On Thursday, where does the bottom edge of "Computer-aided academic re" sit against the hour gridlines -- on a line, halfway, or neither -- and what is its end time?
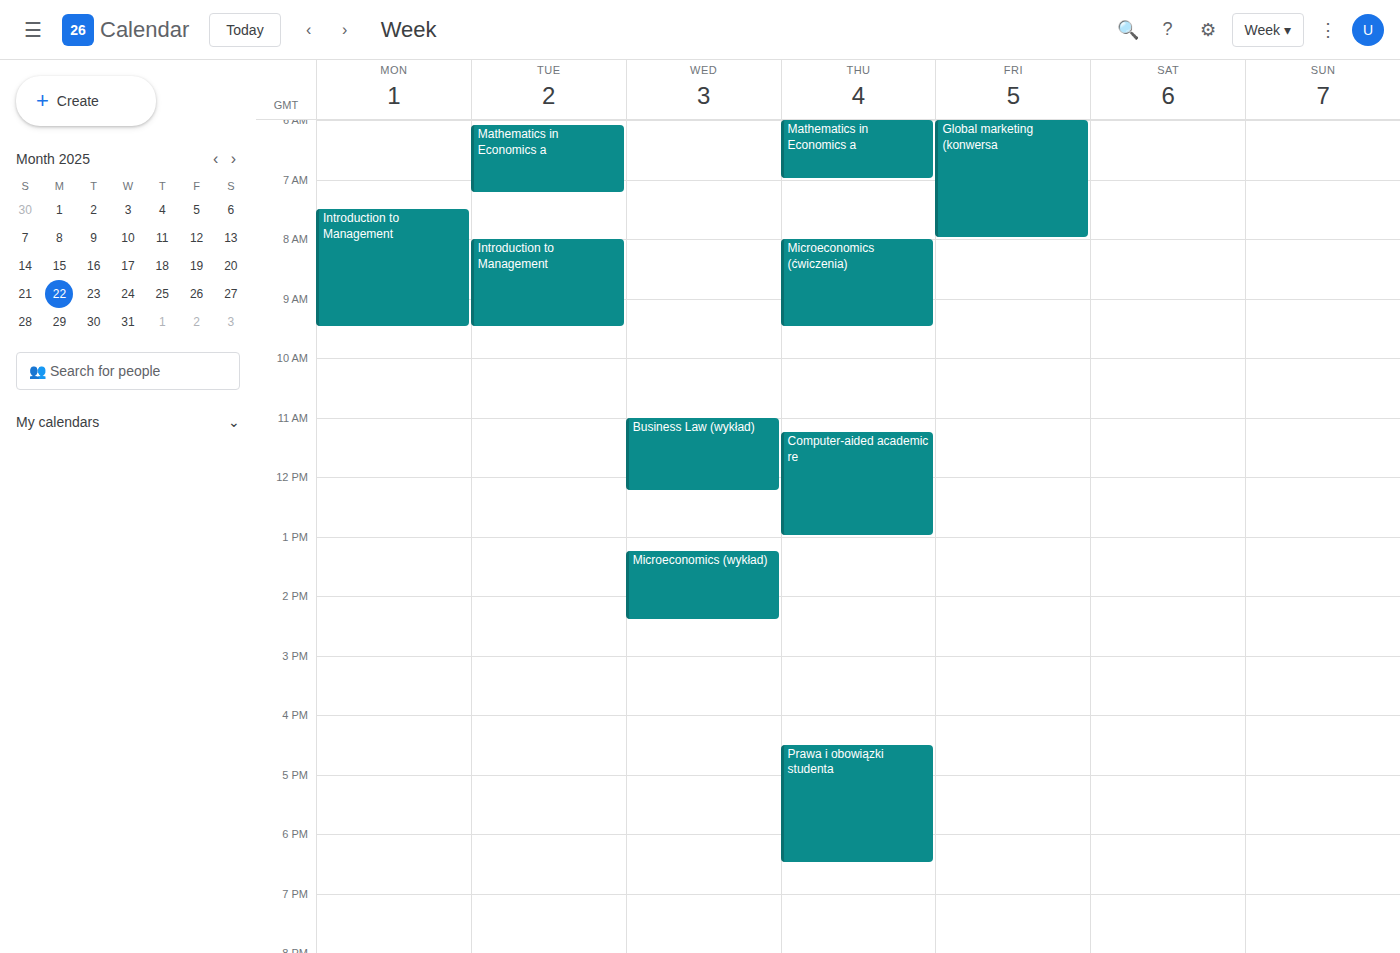
1:00 PM -- exactly on the 1 PM line.